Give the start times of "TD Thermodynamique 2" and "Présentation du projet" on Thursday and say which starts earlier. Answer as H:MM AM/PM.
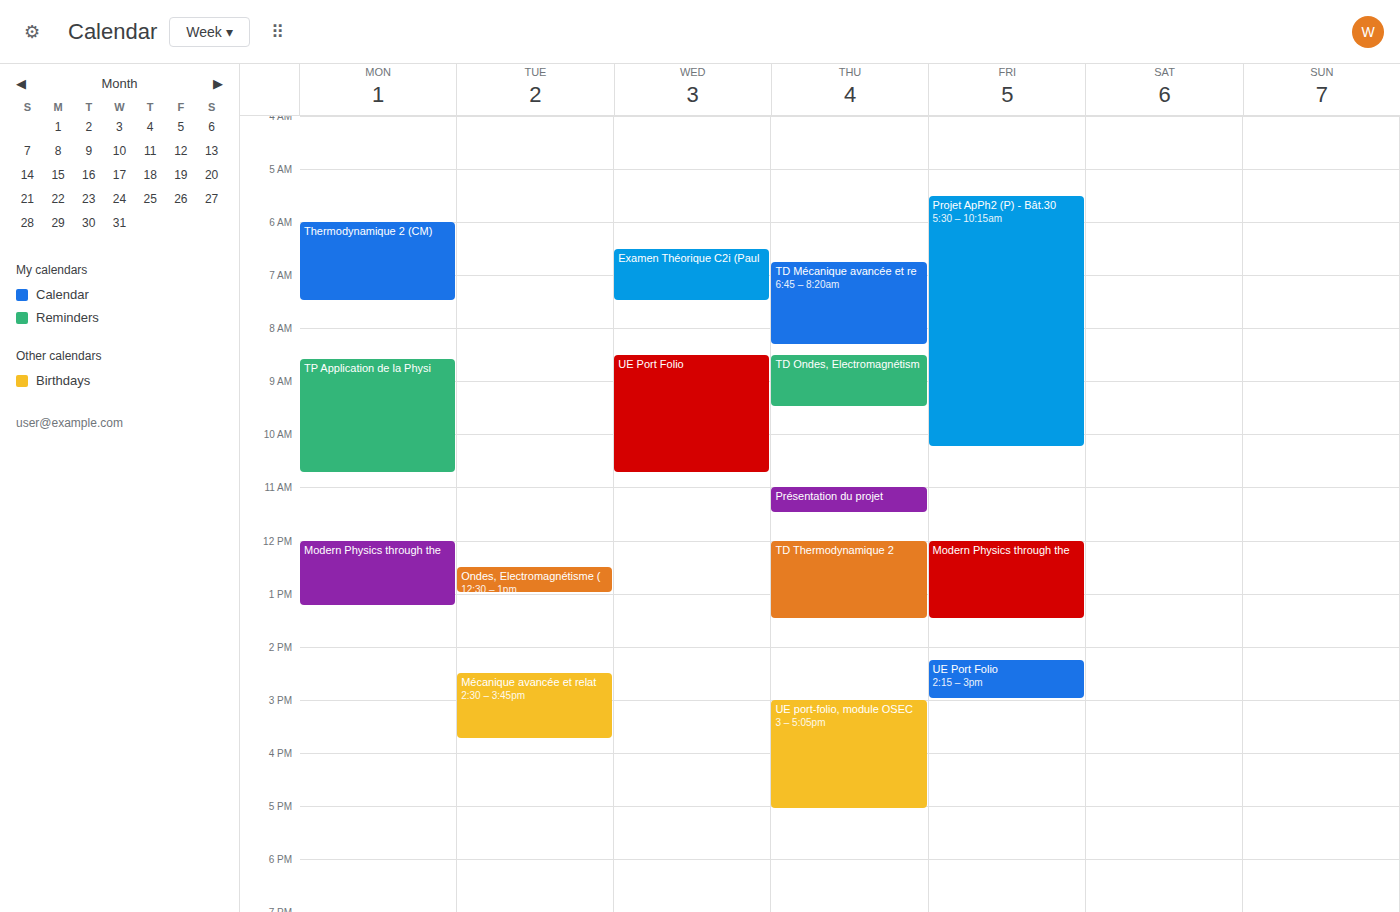
"Présentation du projet" 11:00 AM; "TD Thermodynamique 2" 12:00 PM.